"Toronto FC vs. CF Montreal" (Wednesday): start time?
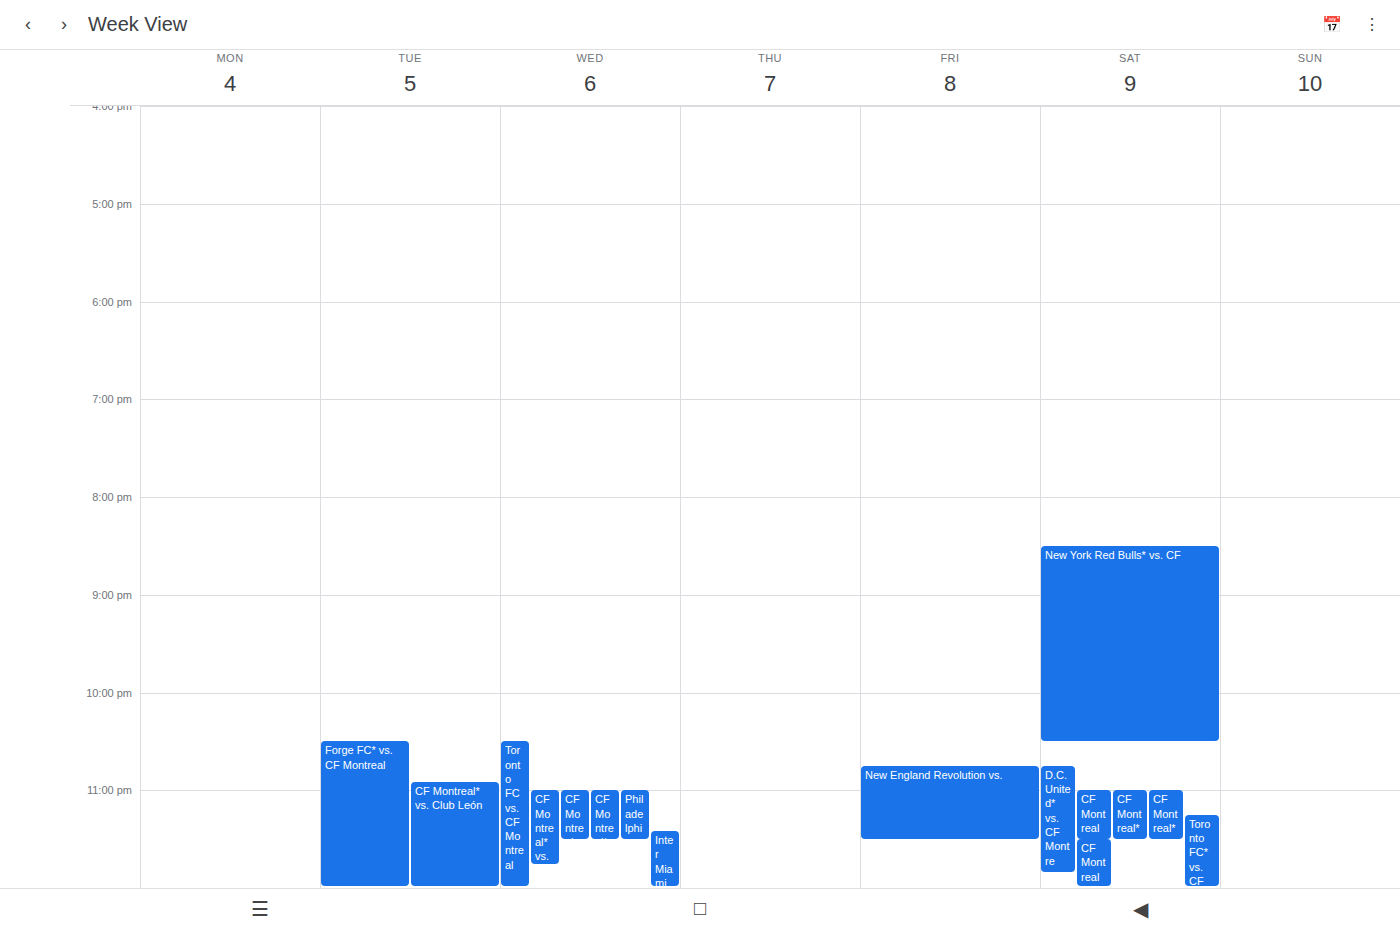
10:30 PM